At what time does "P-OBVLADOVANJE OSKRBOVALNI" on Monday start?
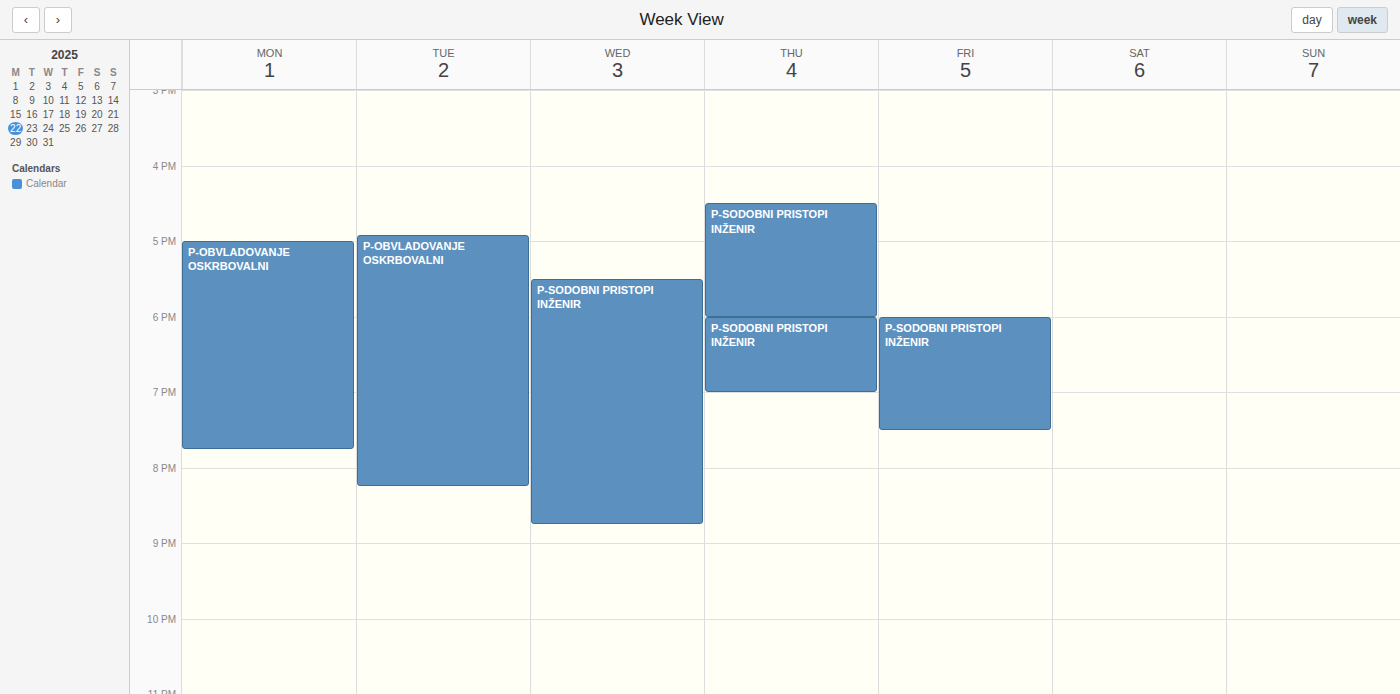
17:00